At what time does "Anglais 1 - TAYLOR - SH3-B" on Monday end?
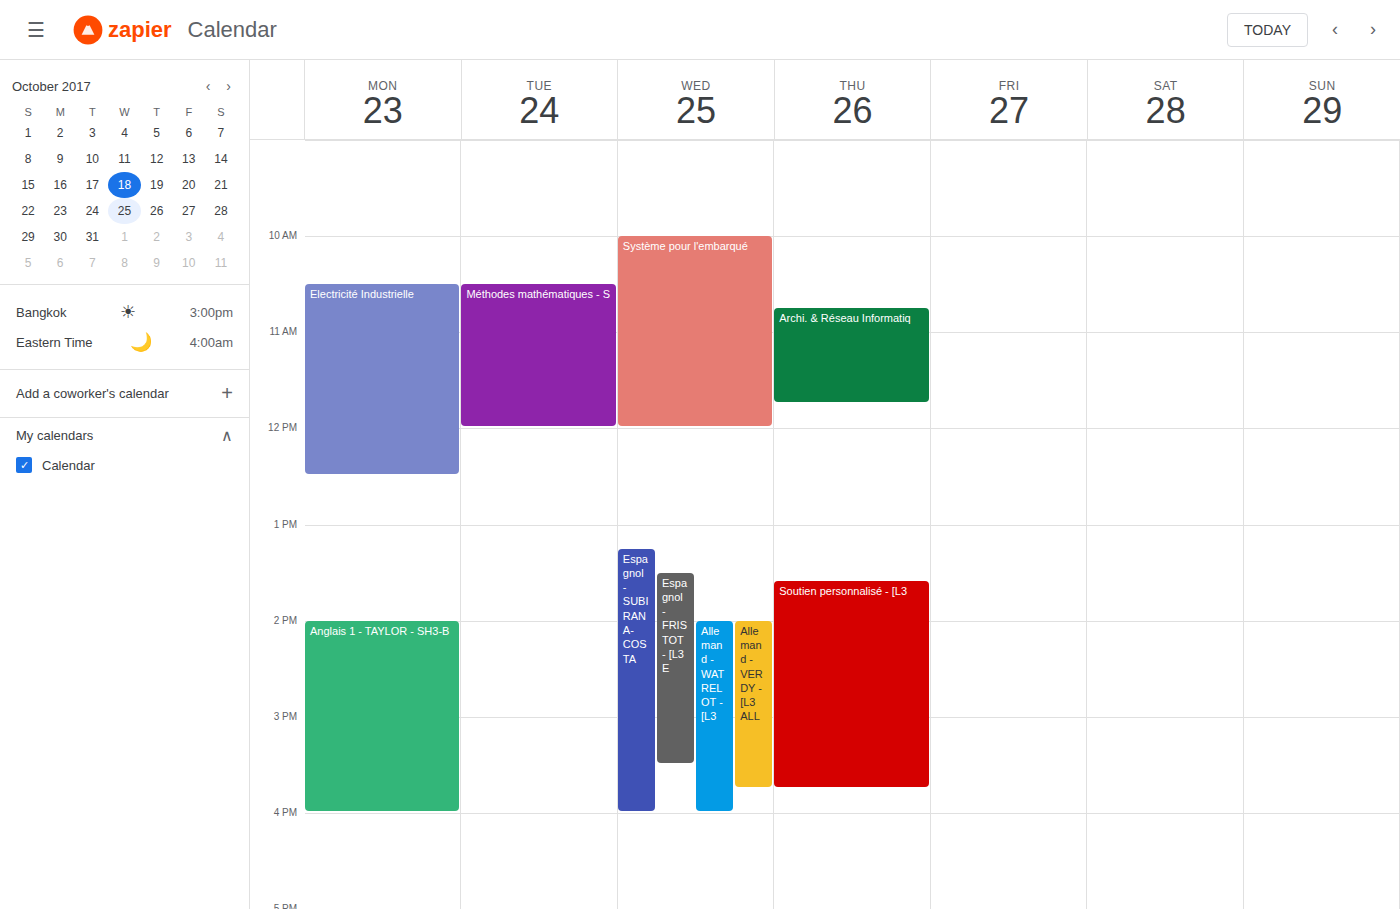
4:00 PM